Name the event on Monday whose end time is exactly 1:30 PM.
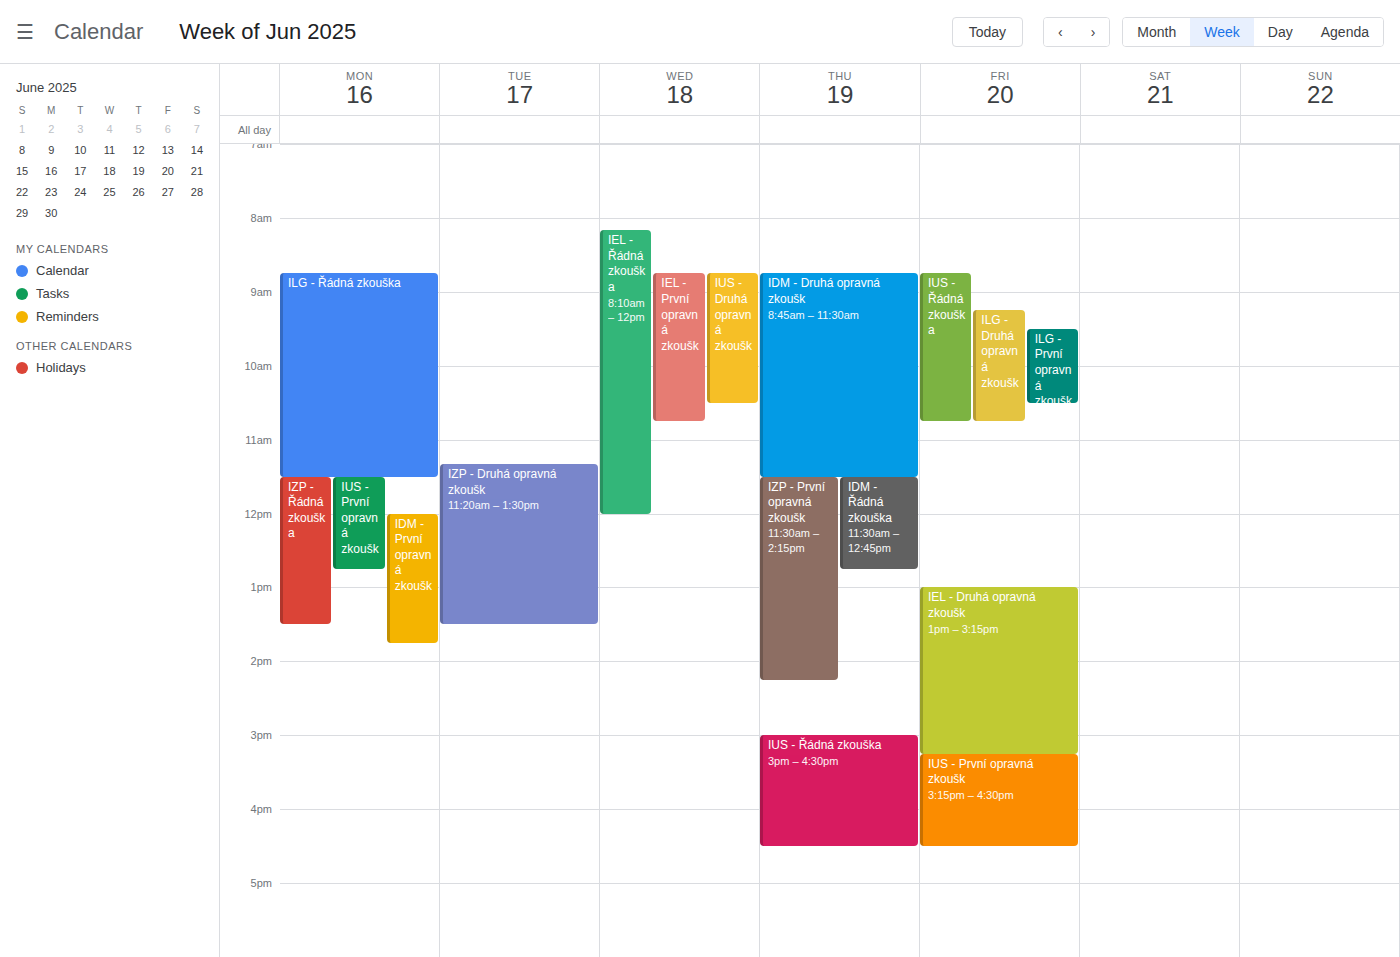
"IZP - Řádná zkouška"